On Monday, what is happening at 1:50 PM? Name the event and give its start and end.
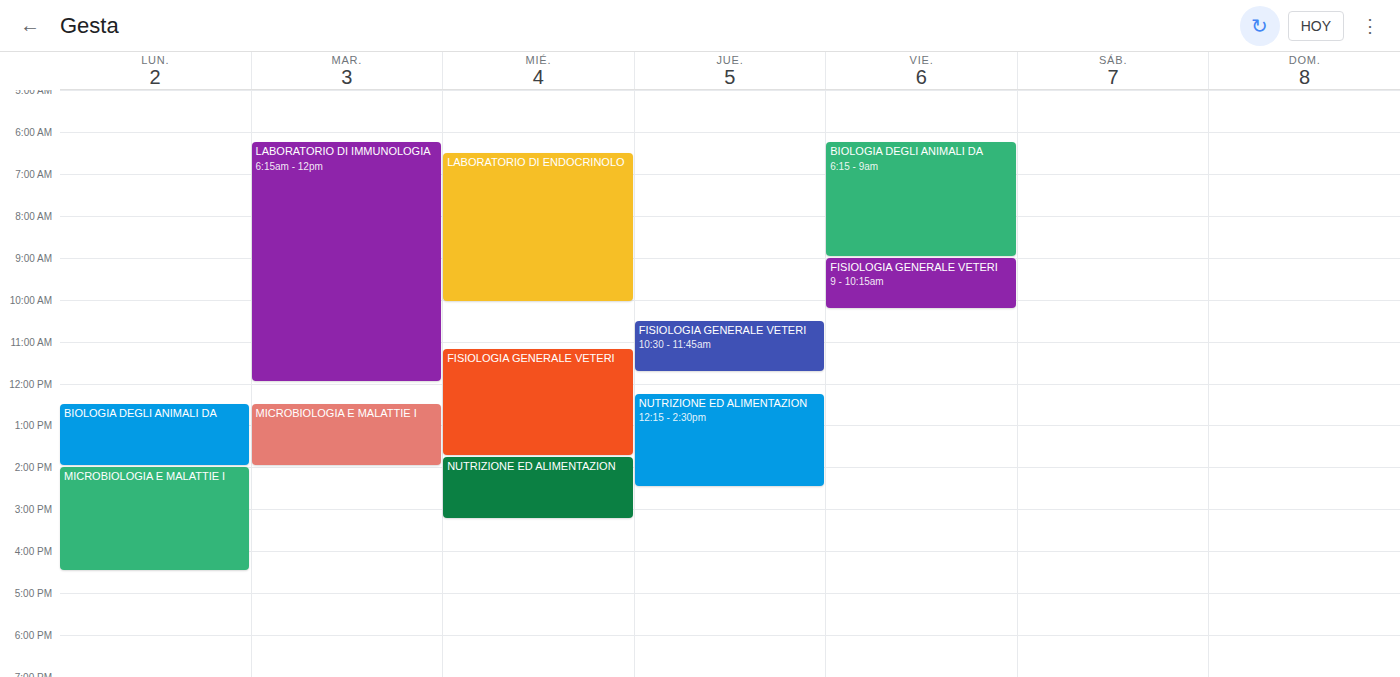
"BIOLOGIA DEGLI ANIMALI DA", 12:30 PM to 2:00 PM